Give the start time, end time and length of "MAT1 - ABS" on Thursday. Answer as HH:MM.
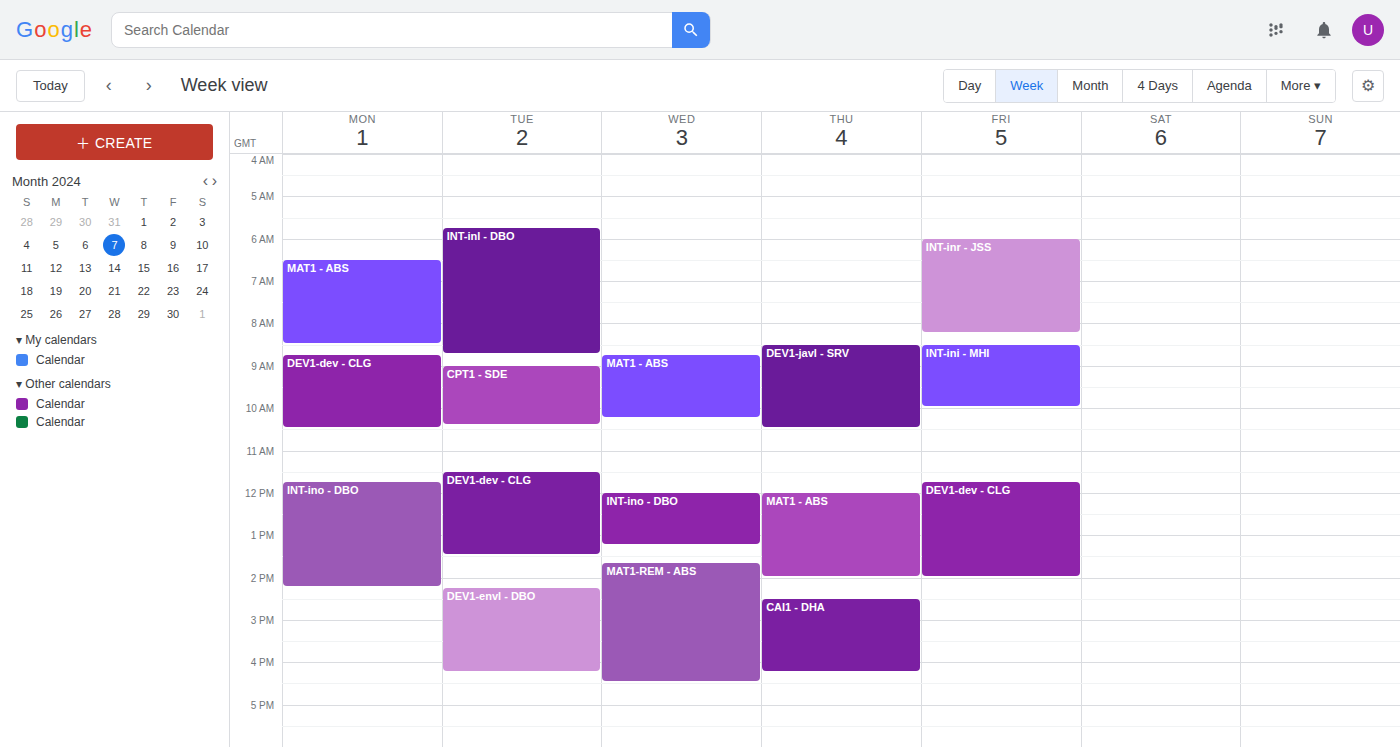
12:00 to 14:00, 2 hours